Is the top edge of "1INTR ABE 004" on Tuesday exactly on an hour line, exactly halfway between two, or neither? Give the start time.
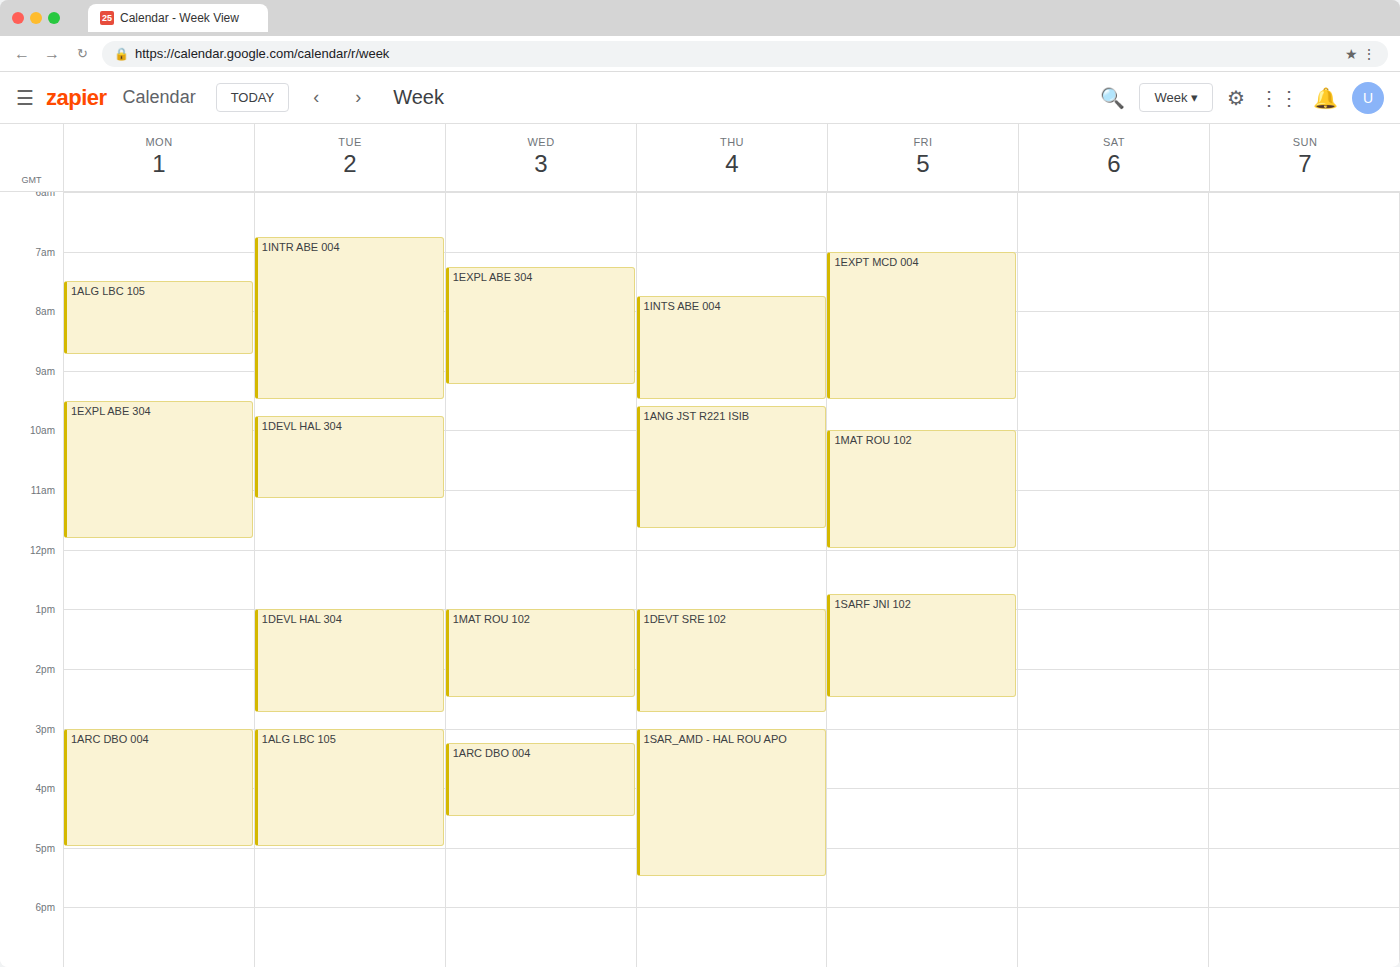
6:45 AM -- neither: three quarters of the way from the 6 AM line to the 7 AM line.